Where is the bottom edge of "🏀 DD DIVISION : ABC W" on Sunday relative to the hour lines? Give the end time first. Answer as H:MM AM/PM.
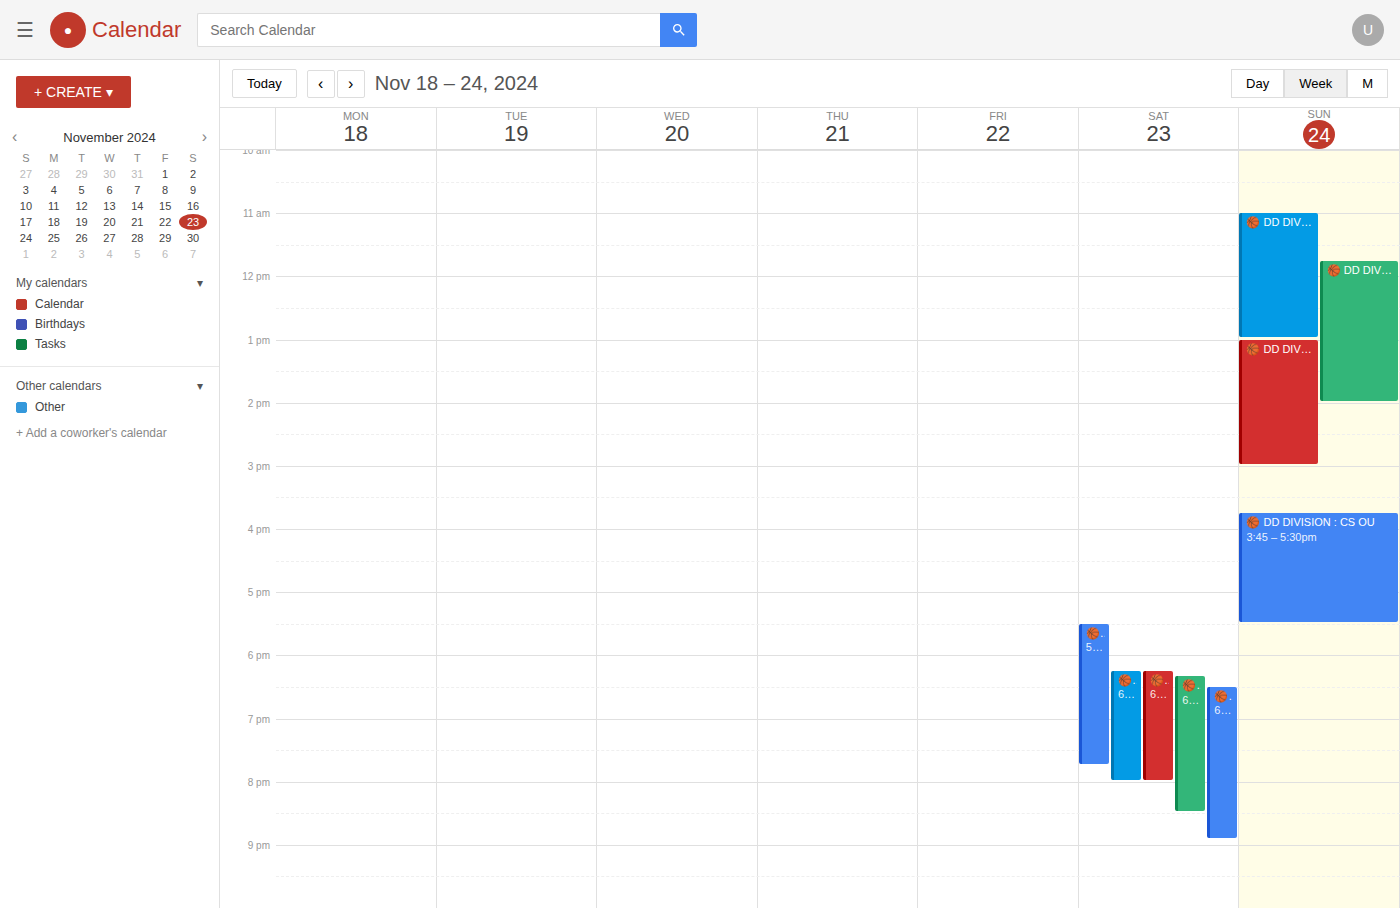
3:00 PM -- exactly on the 3 PM line.